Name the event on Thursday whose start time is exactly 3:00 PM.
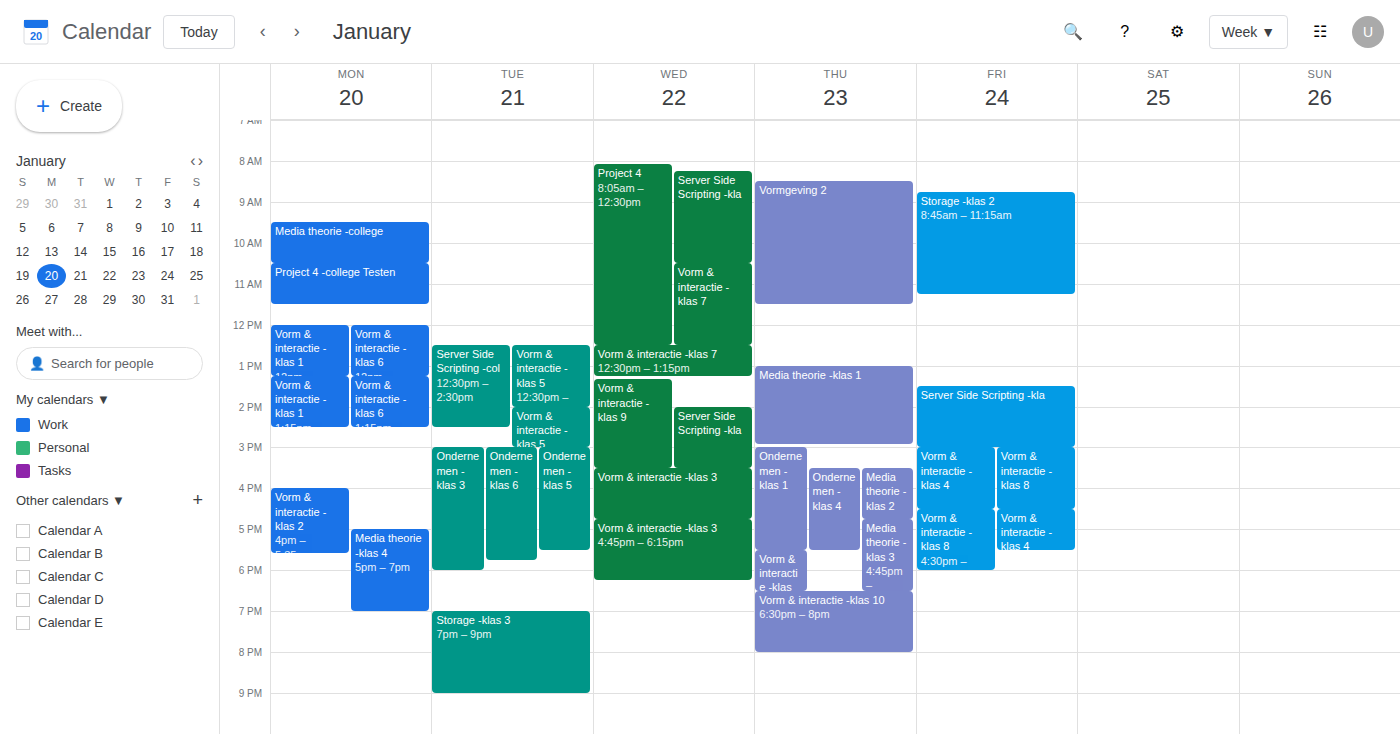
"Ondernemen -klas 1"